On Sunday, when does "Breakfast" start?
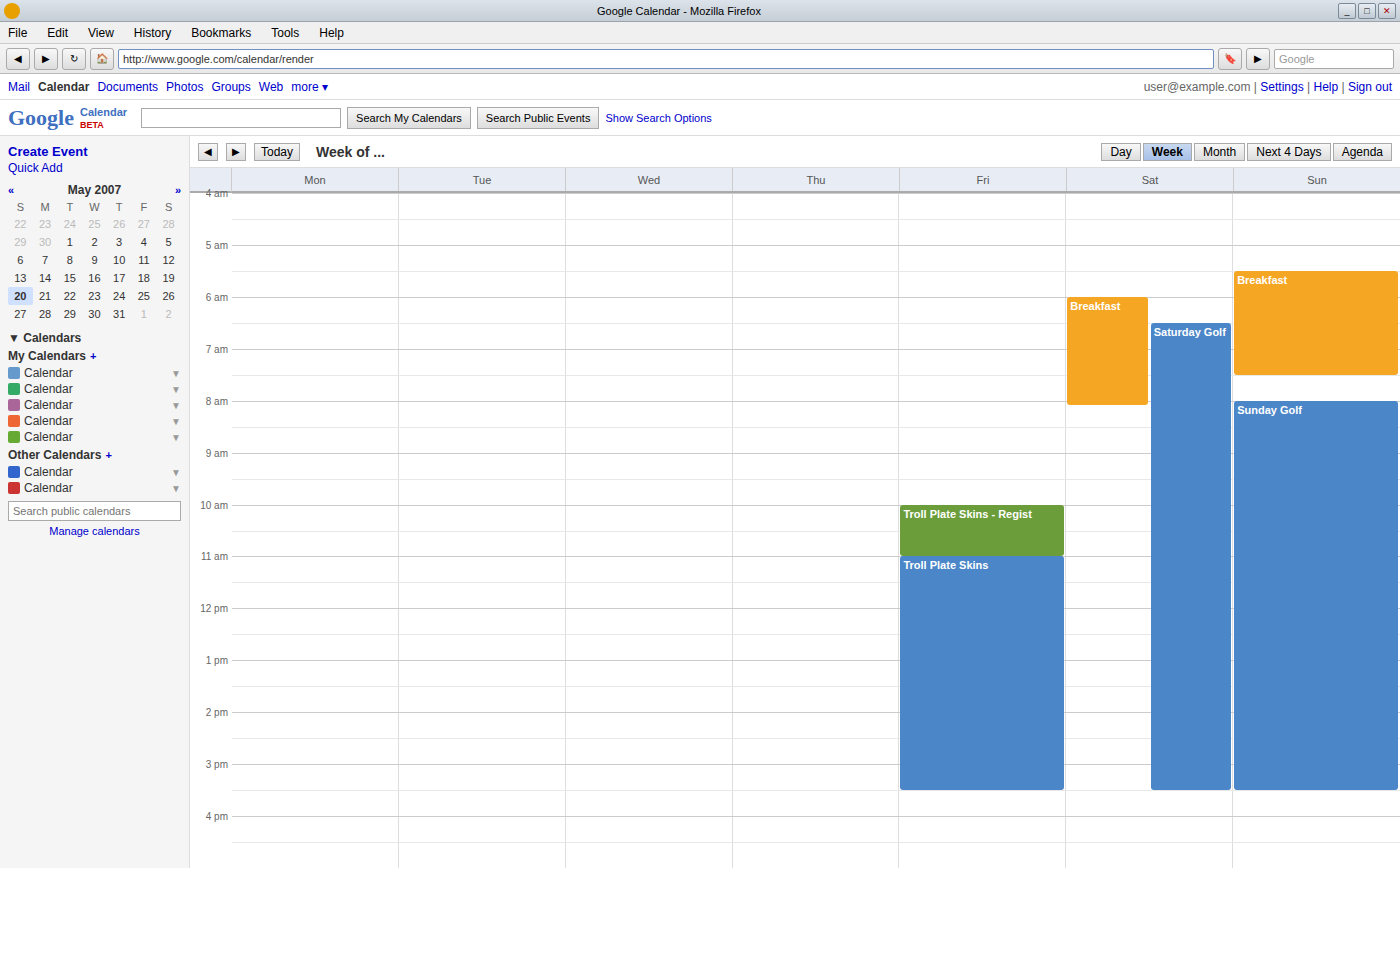
5:30 AM